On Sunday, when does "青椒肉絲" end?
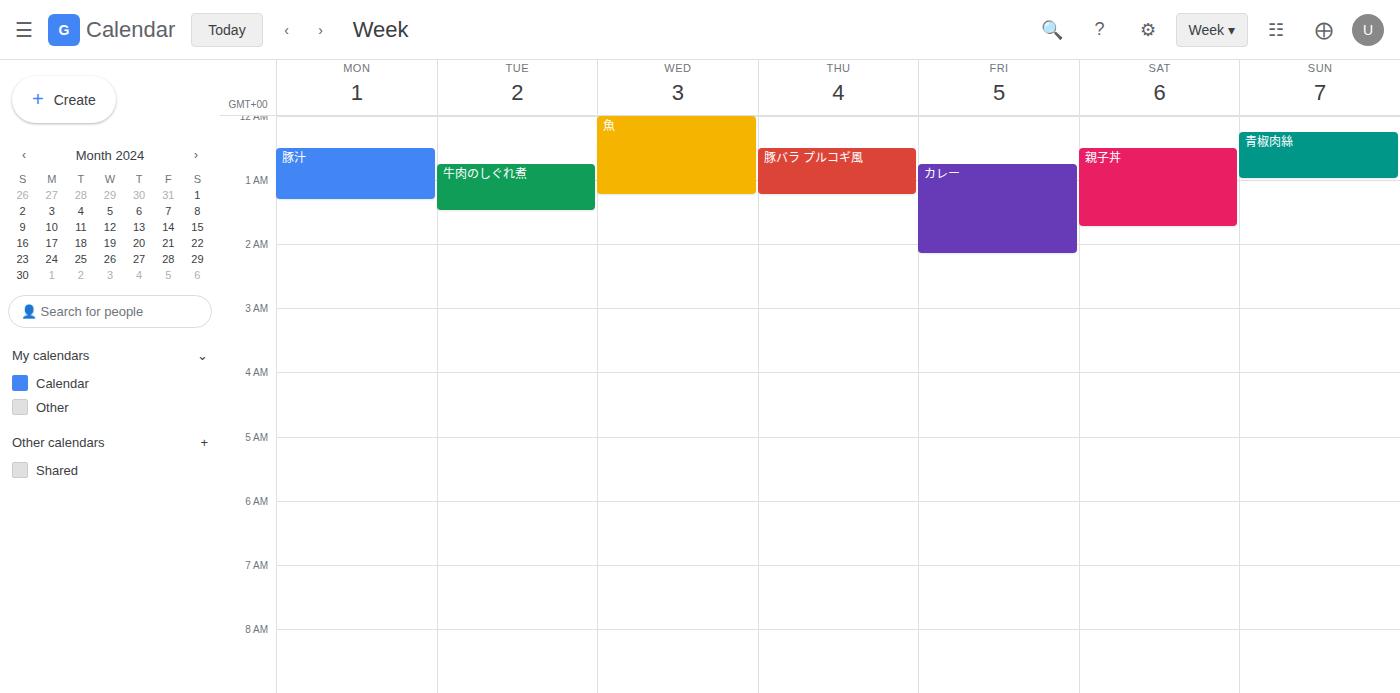
1:00 AM